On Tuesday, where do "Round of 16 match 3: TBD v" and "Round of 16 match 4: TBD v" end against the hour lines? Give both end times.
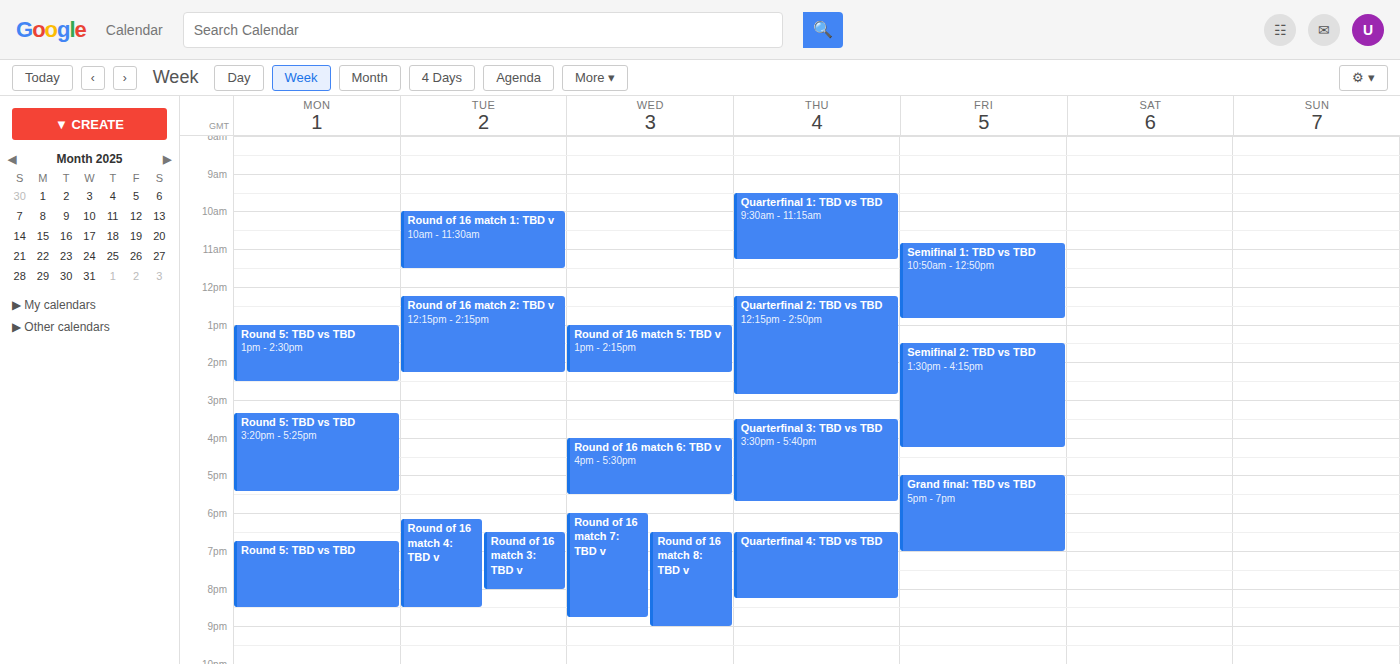
"Round of 16 match 3: TBD v": 8:00 PM, exactly on the 8 PM line. "Round of 16 match 4: TBD v": 8:30 PM, halfway between the 8 PM and 9 PM lines.